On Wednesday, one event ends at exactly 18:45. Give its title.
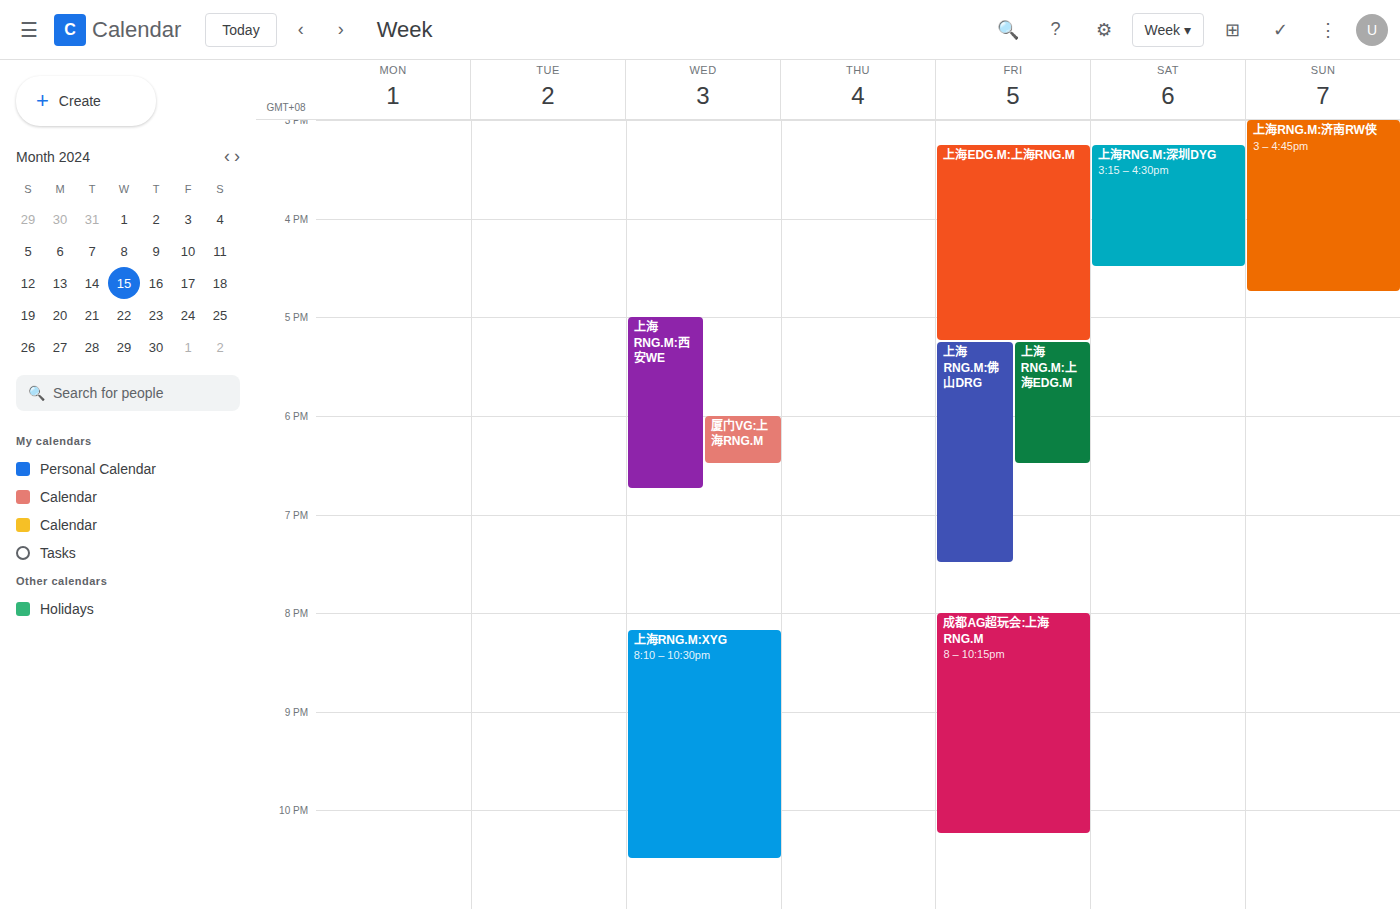
"上海RNG.M:西安WE"